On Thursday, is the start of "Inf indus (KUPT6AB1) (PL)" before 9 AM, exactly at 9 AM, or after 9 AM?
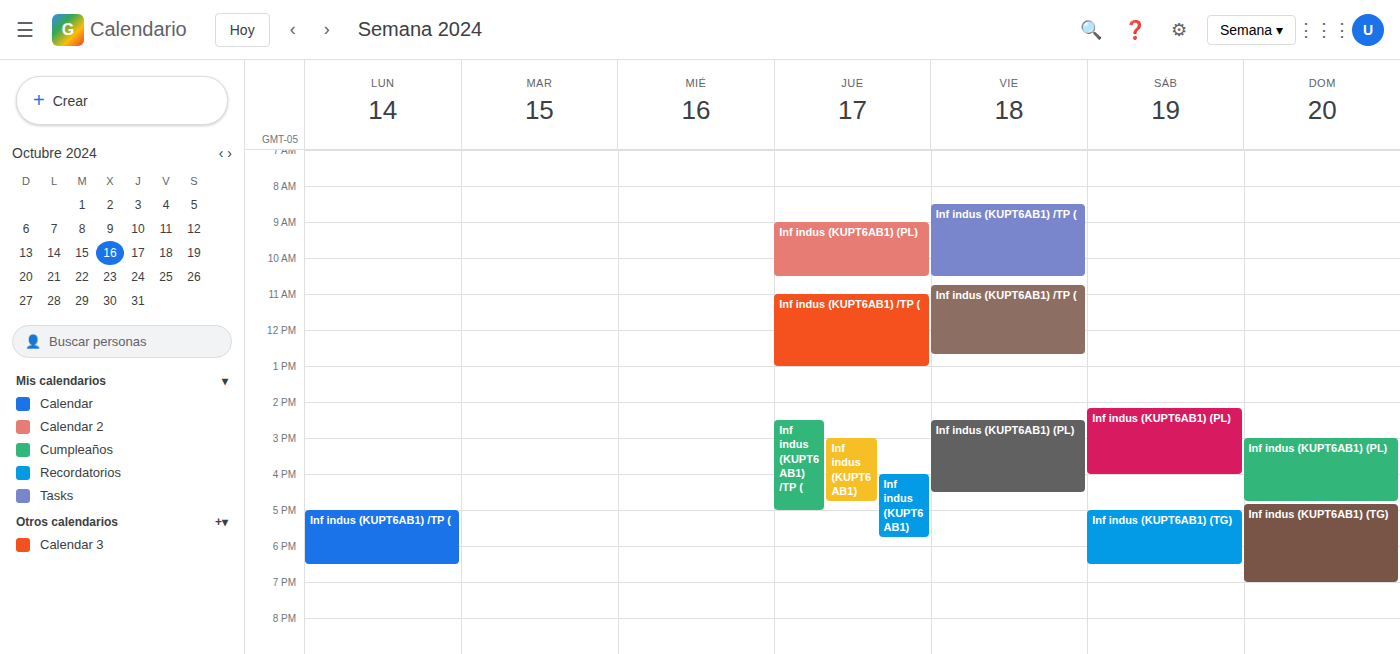
9:00 AM -- exactly at 9 AM, on the 9 AM line.